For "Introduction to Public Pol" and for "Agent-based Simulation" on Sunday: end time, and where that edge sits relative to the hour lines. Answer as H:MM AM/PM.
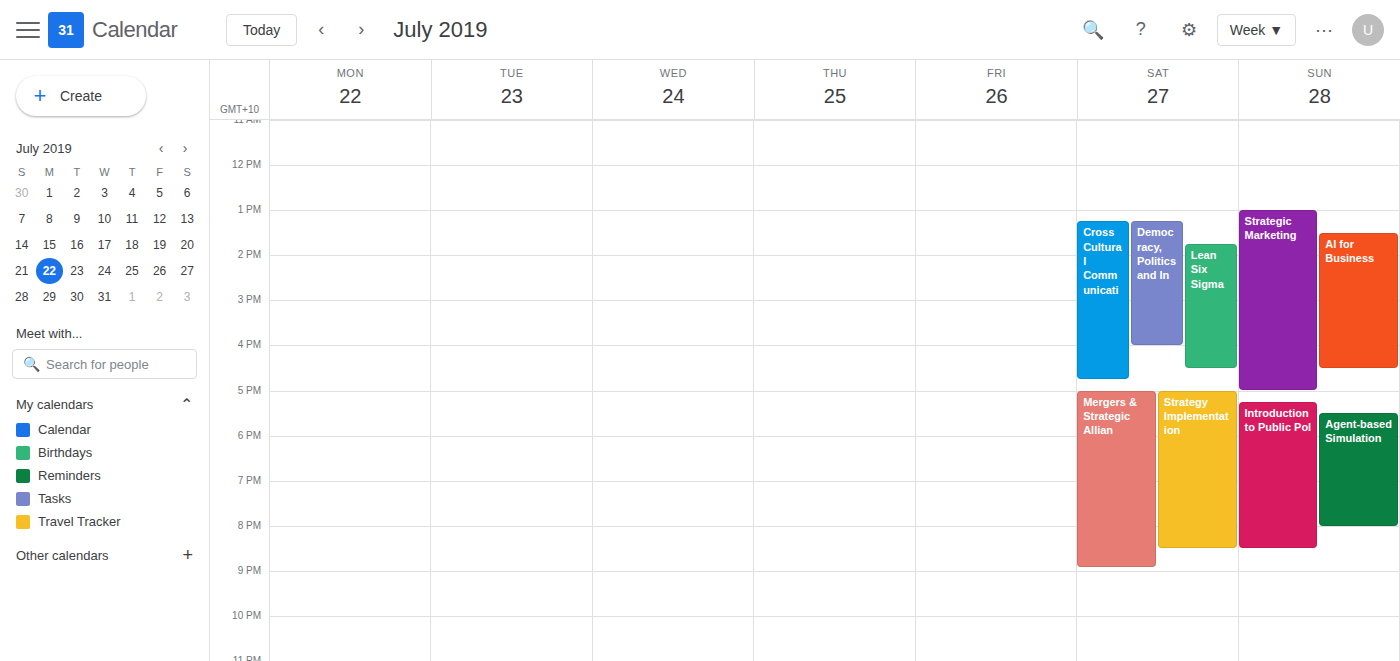
"Introduction to Public Pol": 8:30 PM, halfway between the 8 PM and 9 PM lines. "Agent-based Simulation": 8:00 PM, exactly on the 8 PM line.